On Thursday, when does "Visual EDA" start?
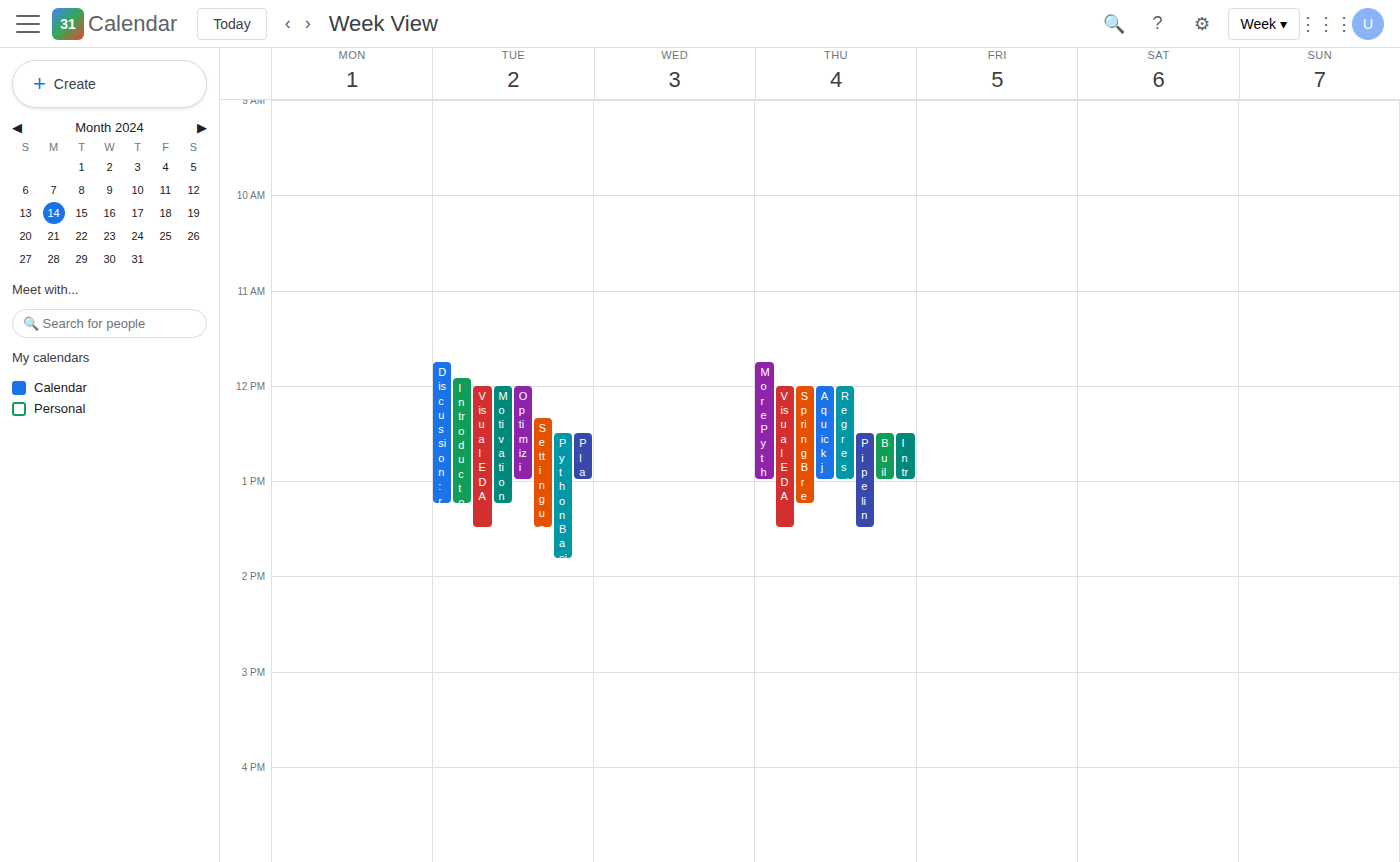
12:00 PM